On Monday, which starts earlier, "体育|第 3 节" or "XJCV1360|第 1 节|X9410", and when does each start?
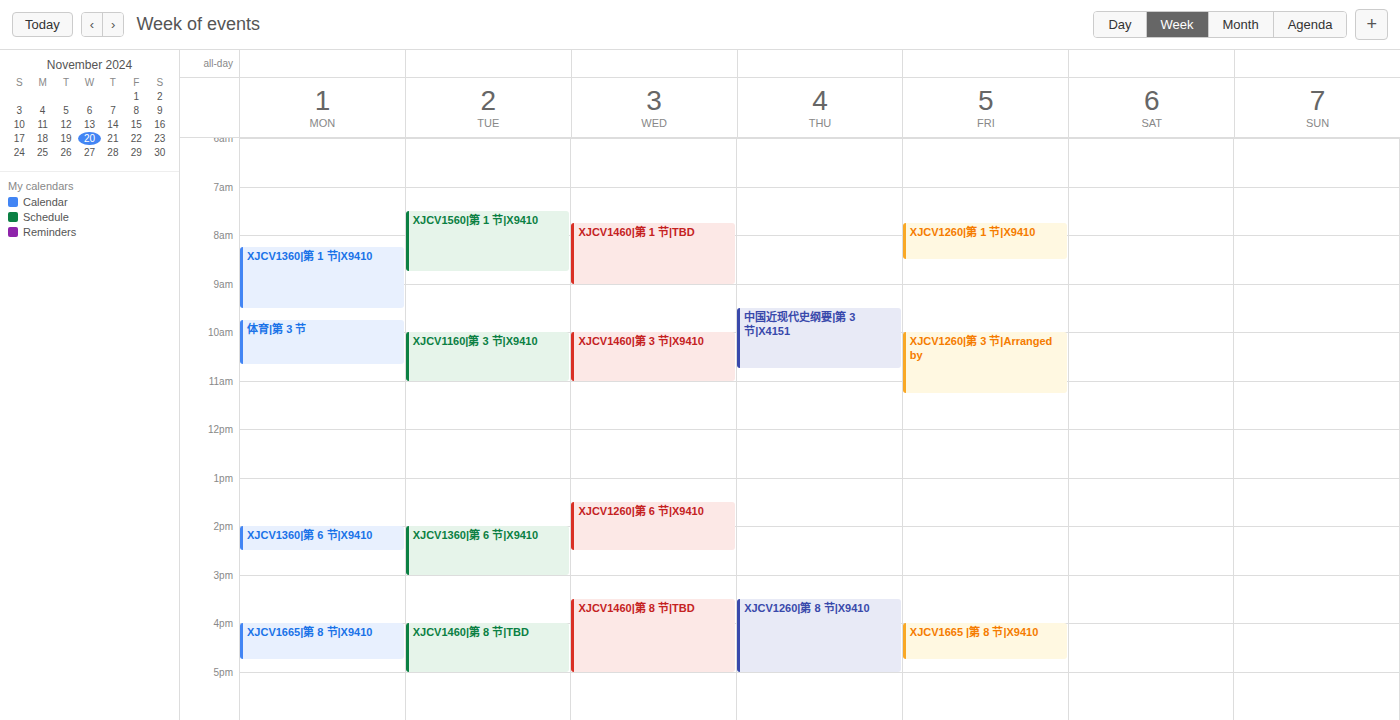
"XJCV1360|第 1 节|X9410" 8:15 AM; "体育|第 3 节" 9:45 AM.